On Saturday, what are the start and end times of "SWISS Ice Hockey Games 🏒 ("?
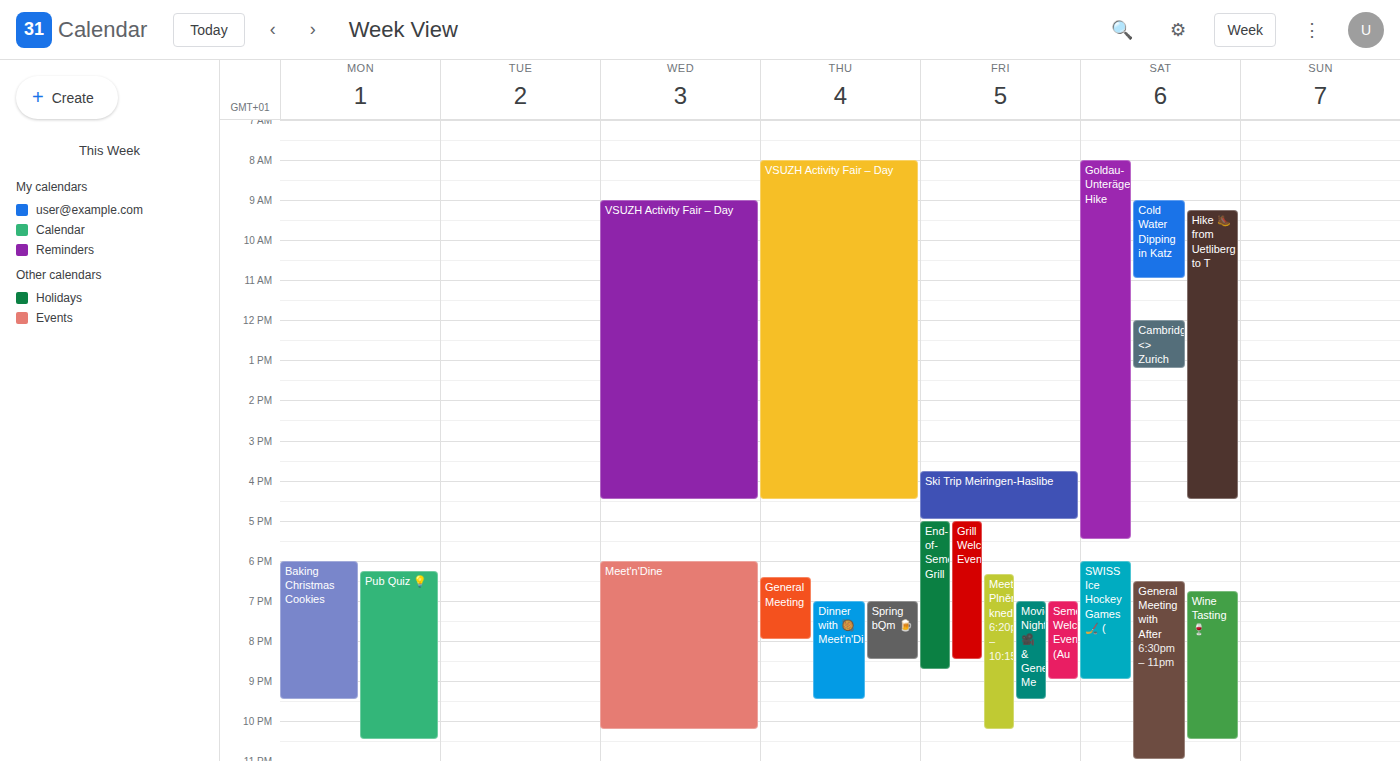
18:00 to 21:00